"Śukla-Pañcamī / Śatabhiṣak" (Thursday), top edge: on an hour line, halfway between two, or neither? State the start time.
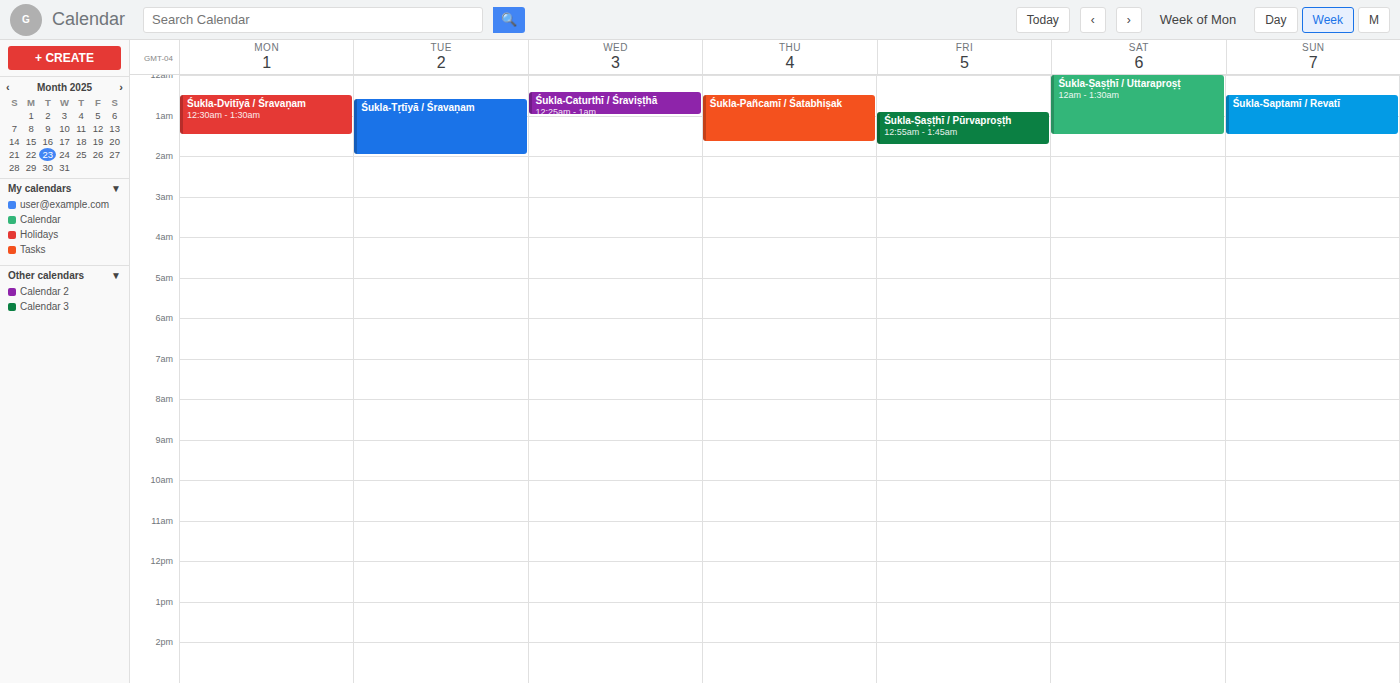
12:30 AM -- halfway between the 12 AM and 1 AM lines.